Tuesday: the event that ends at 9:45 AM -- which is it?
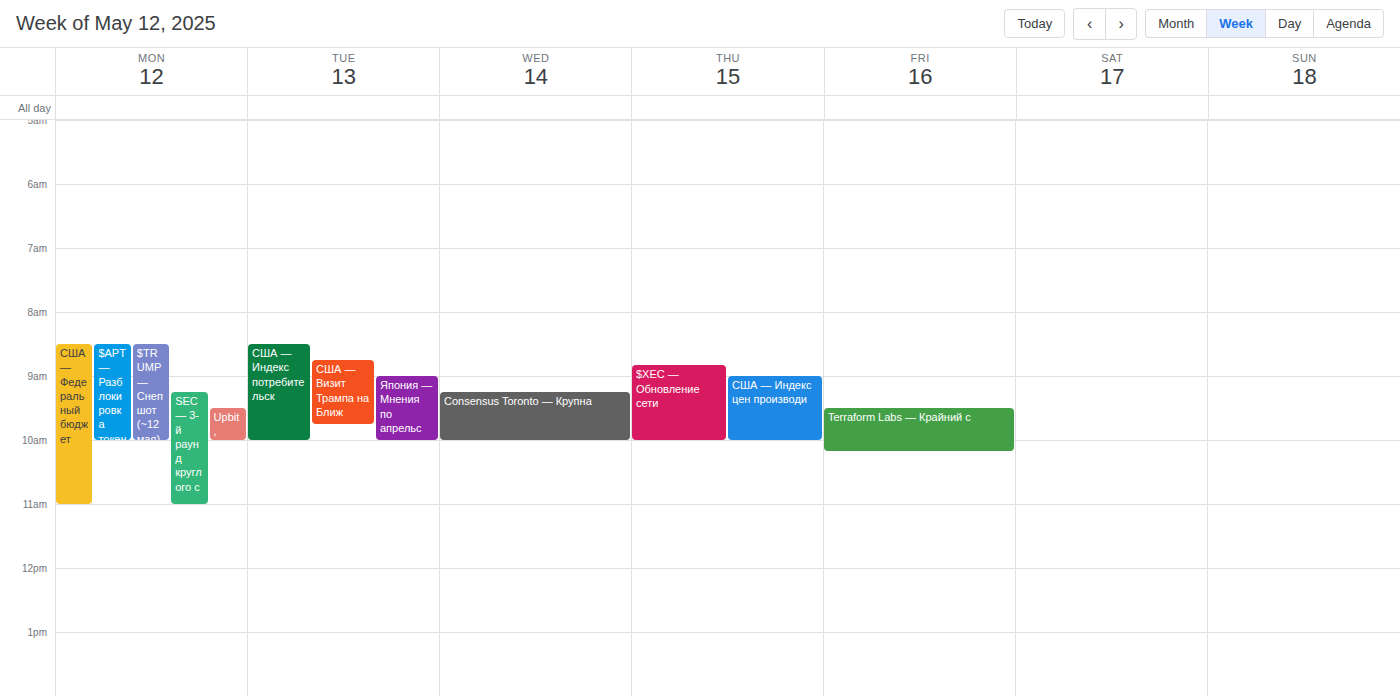
"США — Визит Трампа на Ближ"